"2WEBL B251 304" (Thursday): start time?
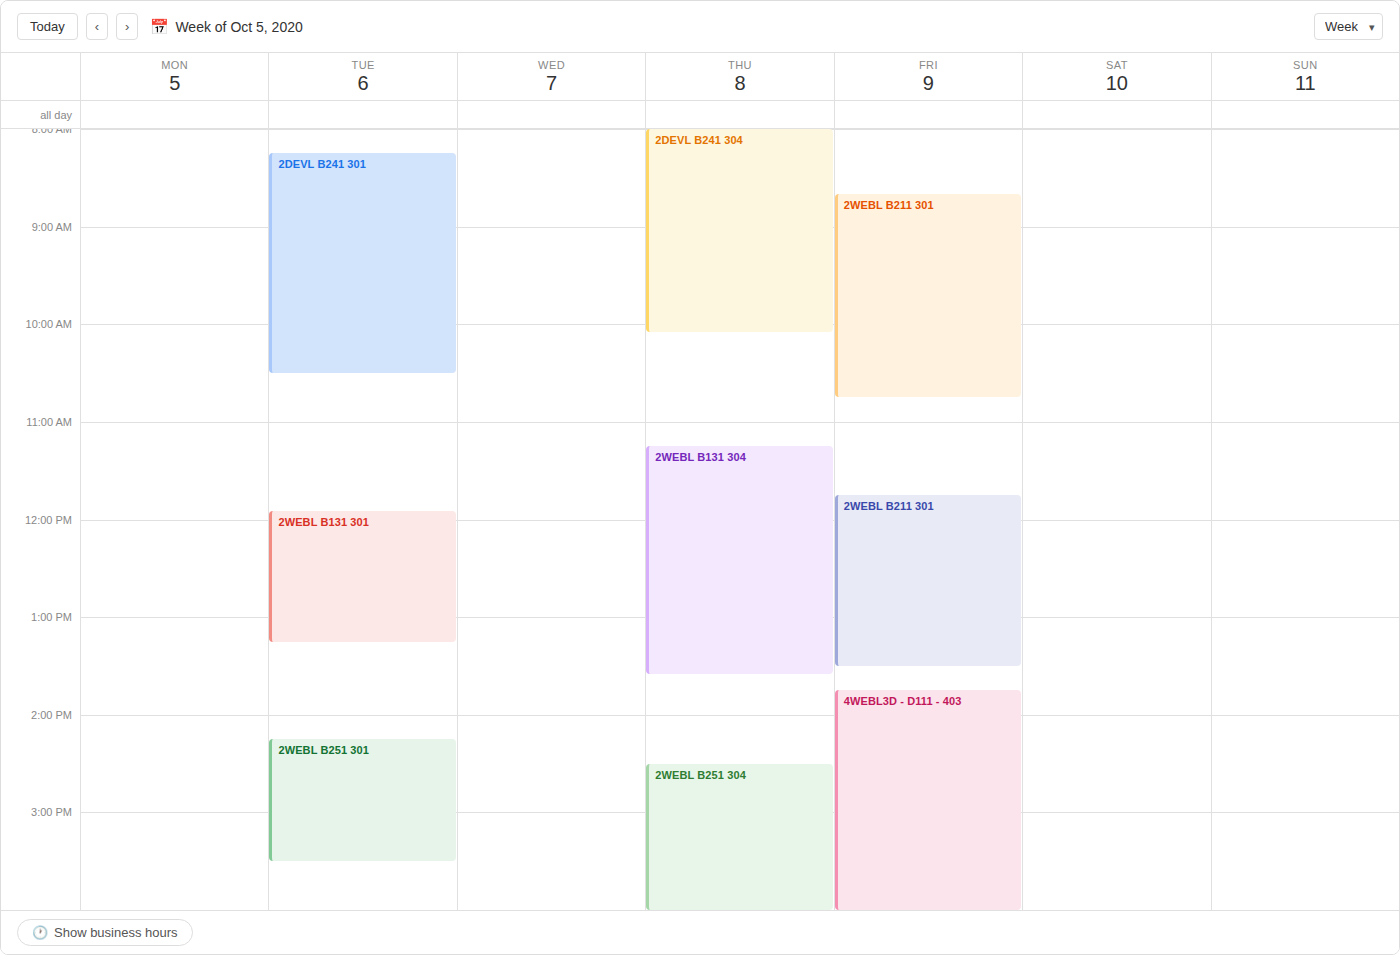
2:30 PM